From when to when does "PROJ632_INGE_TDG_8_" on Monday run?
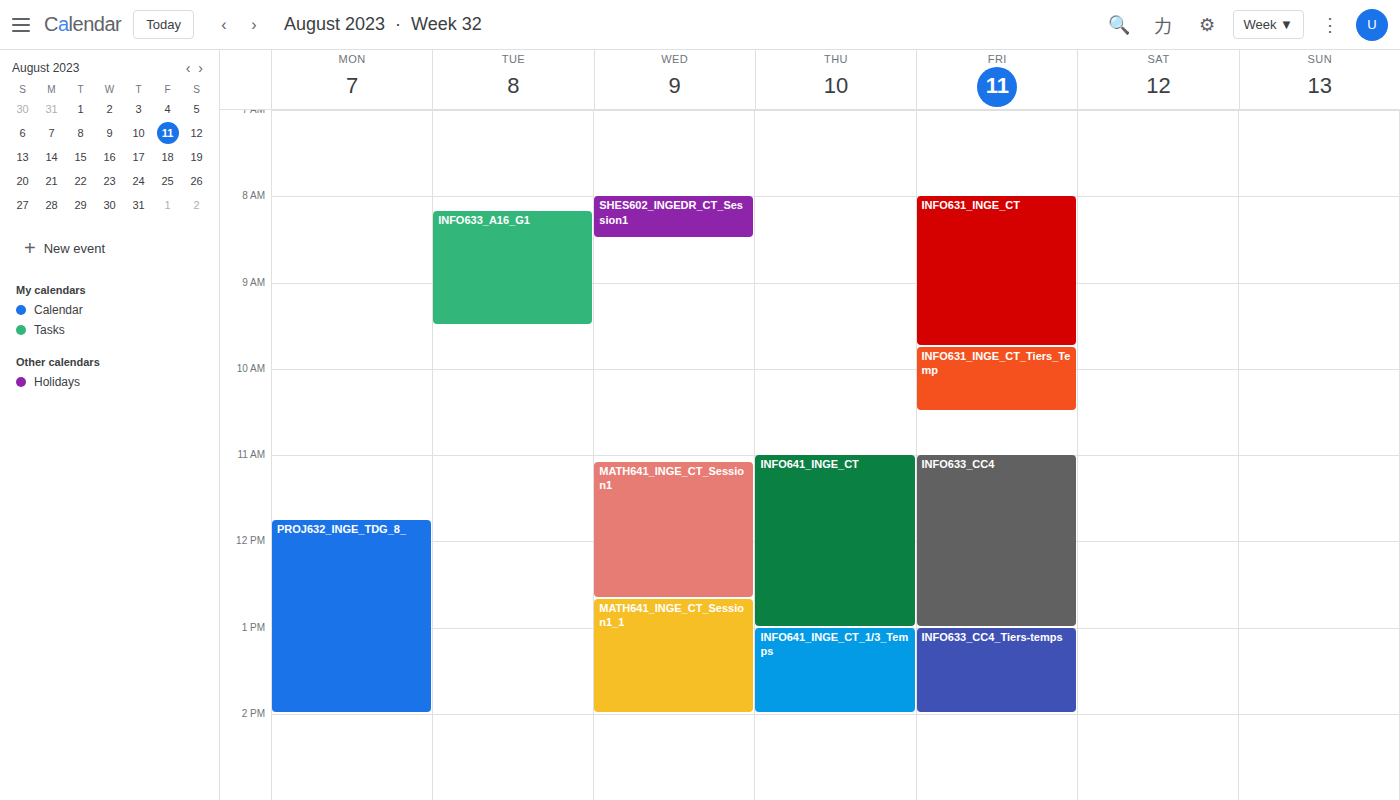
11:45 AM to 2:00 PM